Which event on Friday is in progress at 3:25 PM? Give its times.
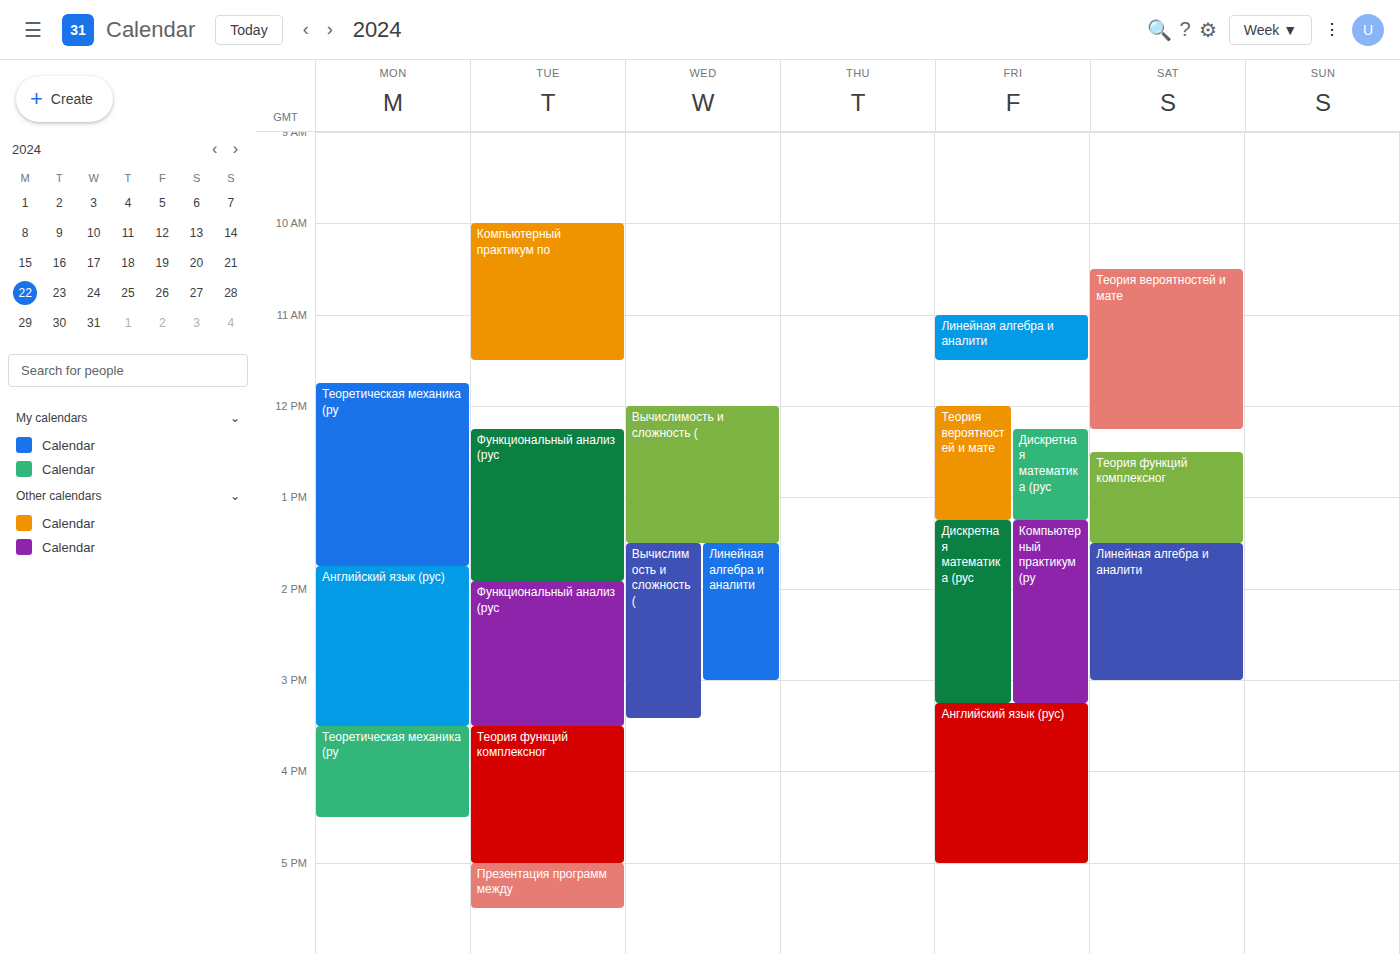
"Английский язык (рус)", 3:15 PM to 5:00 PM